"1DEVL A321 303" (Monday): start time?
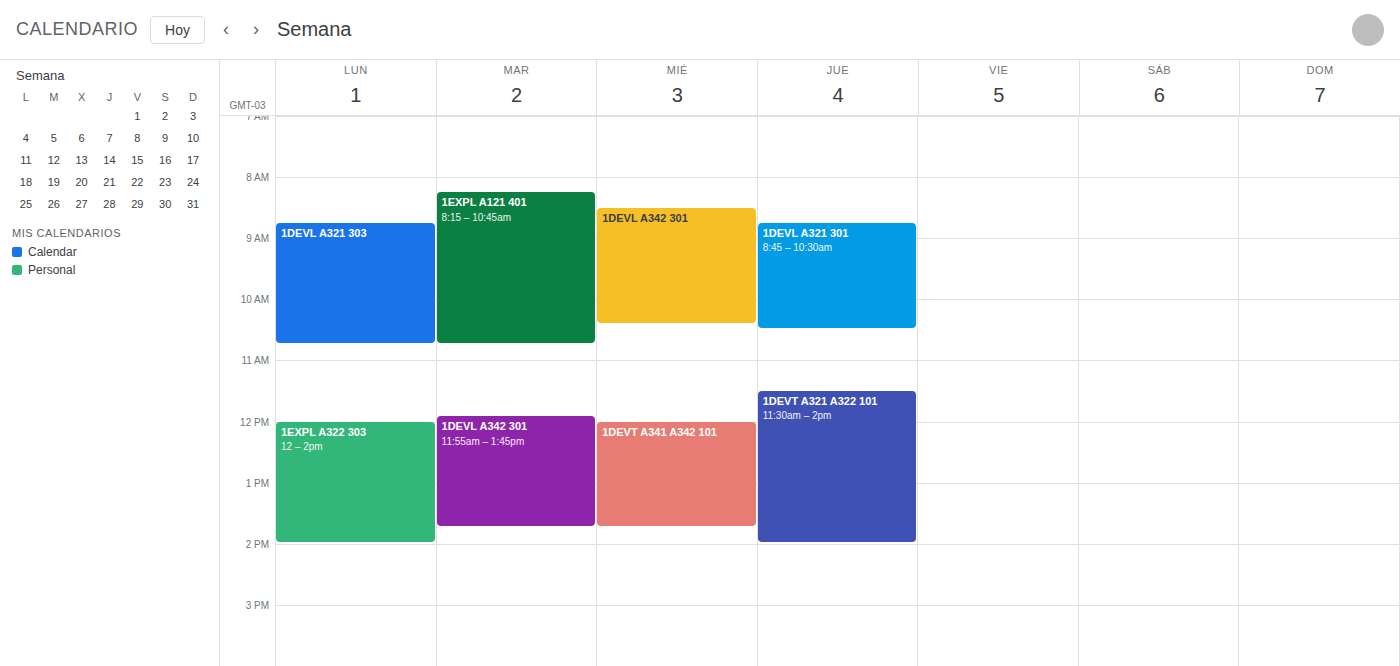
8:45 AM